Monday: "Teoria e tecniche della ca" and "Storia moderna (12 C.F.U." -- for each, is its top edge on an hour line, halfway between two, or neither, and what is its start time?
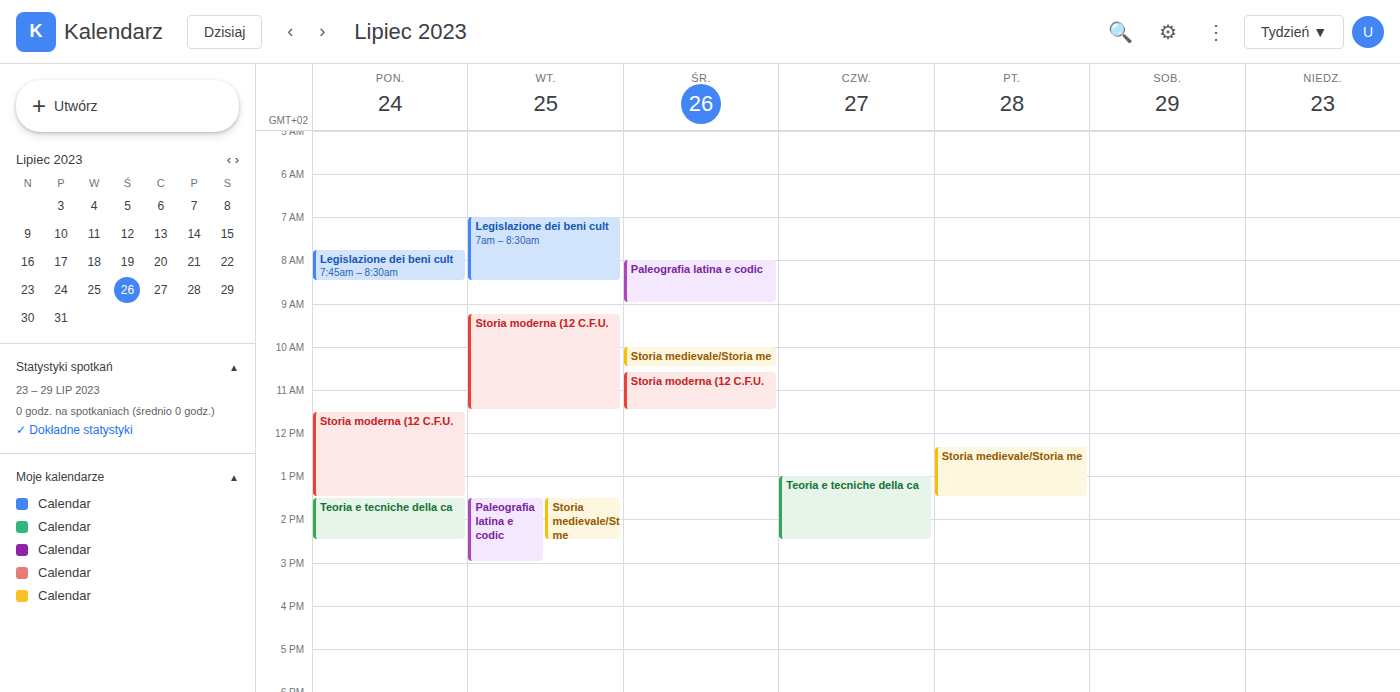
"Teoria e tecniche della ca": 1:30 PM, halfway between the 1 PM and 2 PM lines. "Storia moderna (12 C.F.U.": 11:30 AM, halfway between the 11 AM and 12 PM lines.